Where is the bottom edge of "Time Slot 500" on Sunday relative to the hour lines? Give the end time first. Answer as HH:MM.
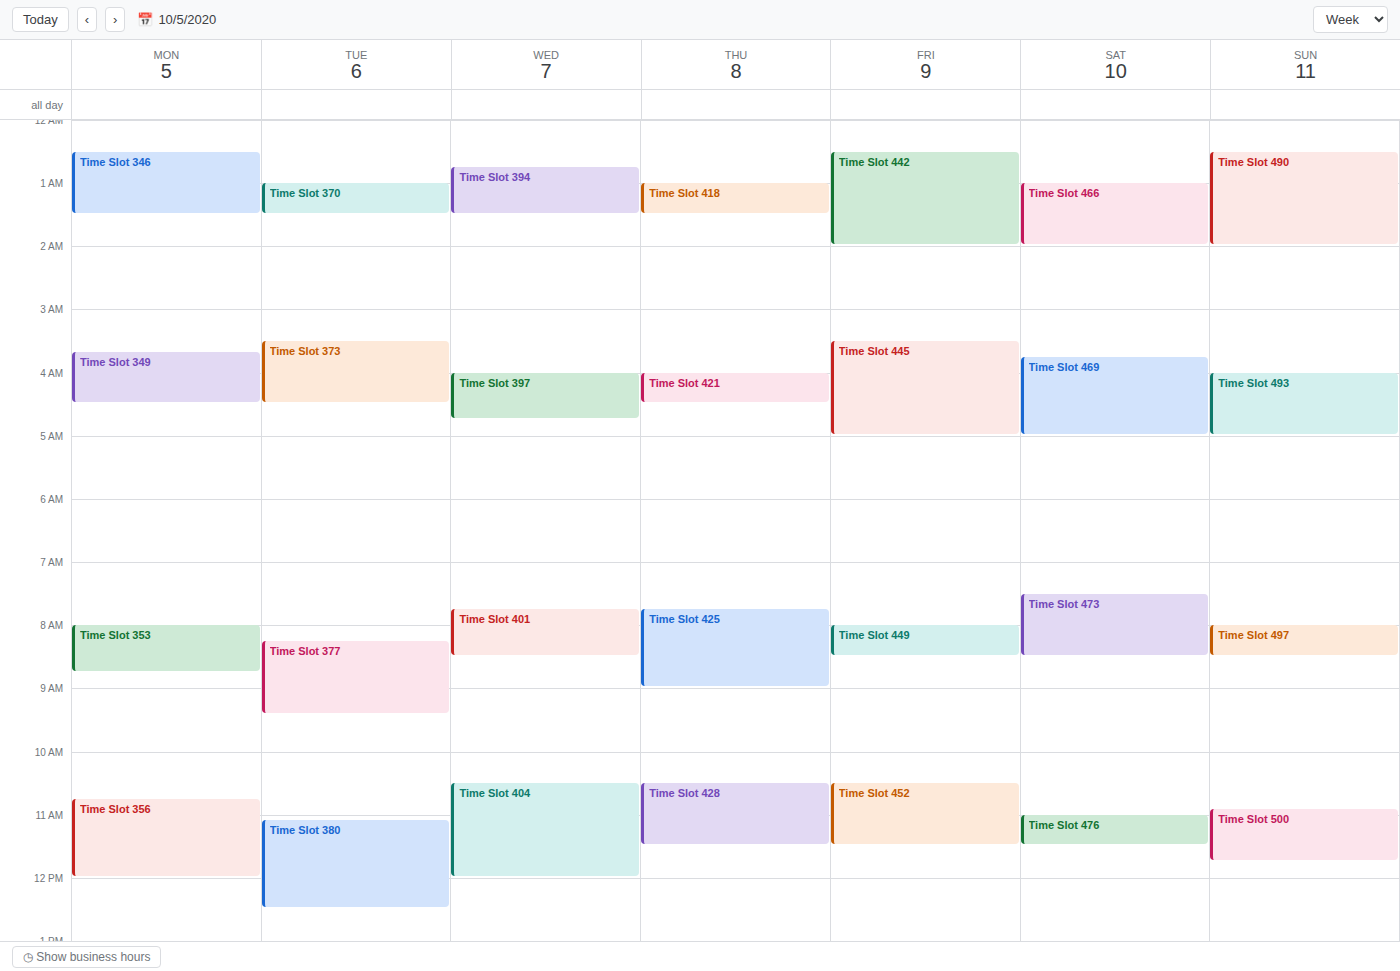
11:45 -- neither: three quarters of the way from the 11:00 line to the 12:00 line.